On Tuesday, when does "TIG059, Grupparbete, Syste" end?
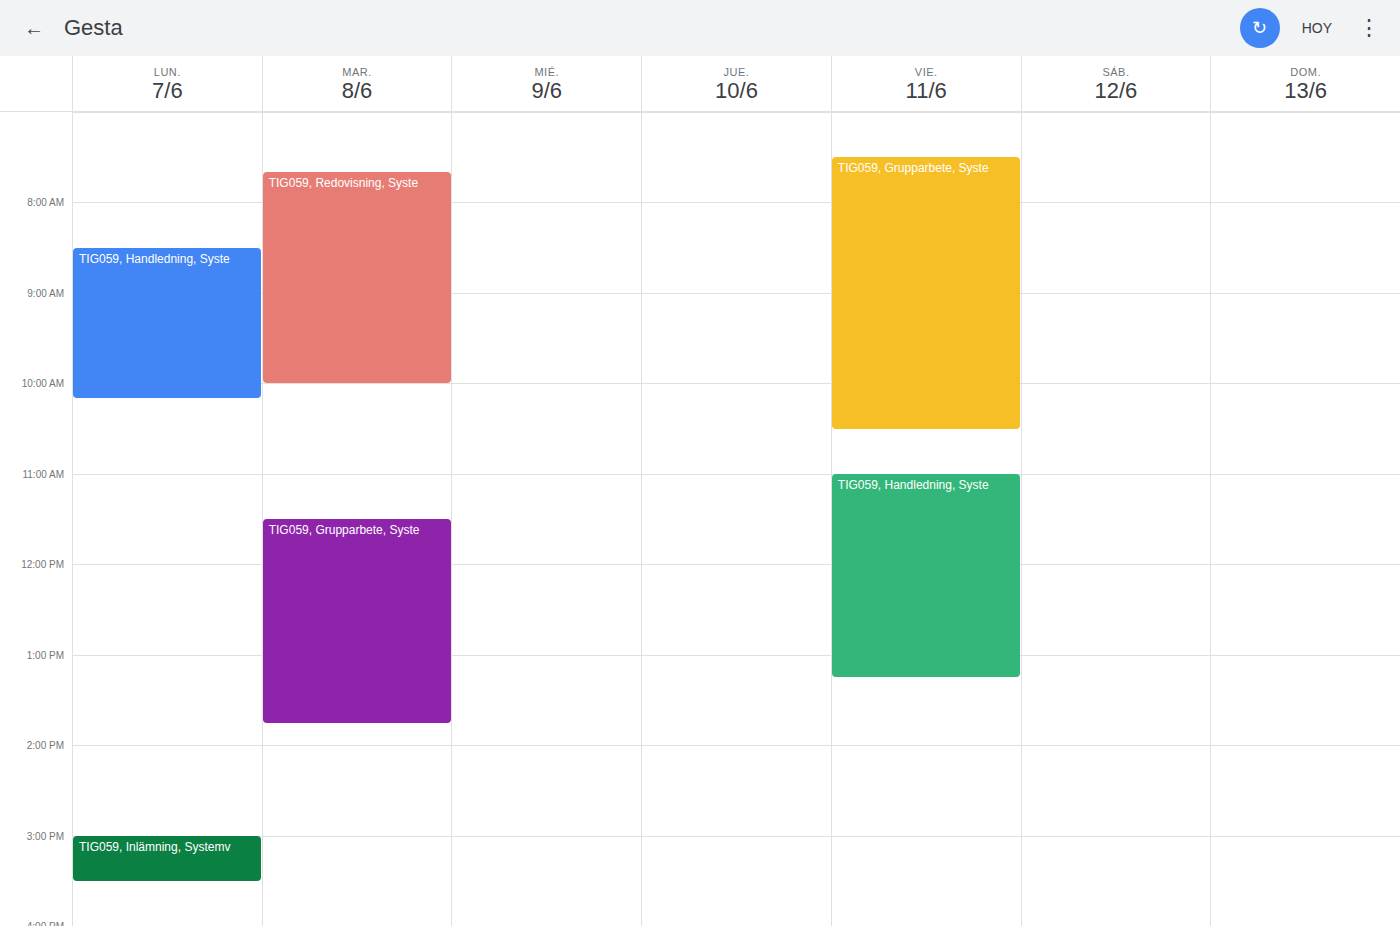
1:45 PM